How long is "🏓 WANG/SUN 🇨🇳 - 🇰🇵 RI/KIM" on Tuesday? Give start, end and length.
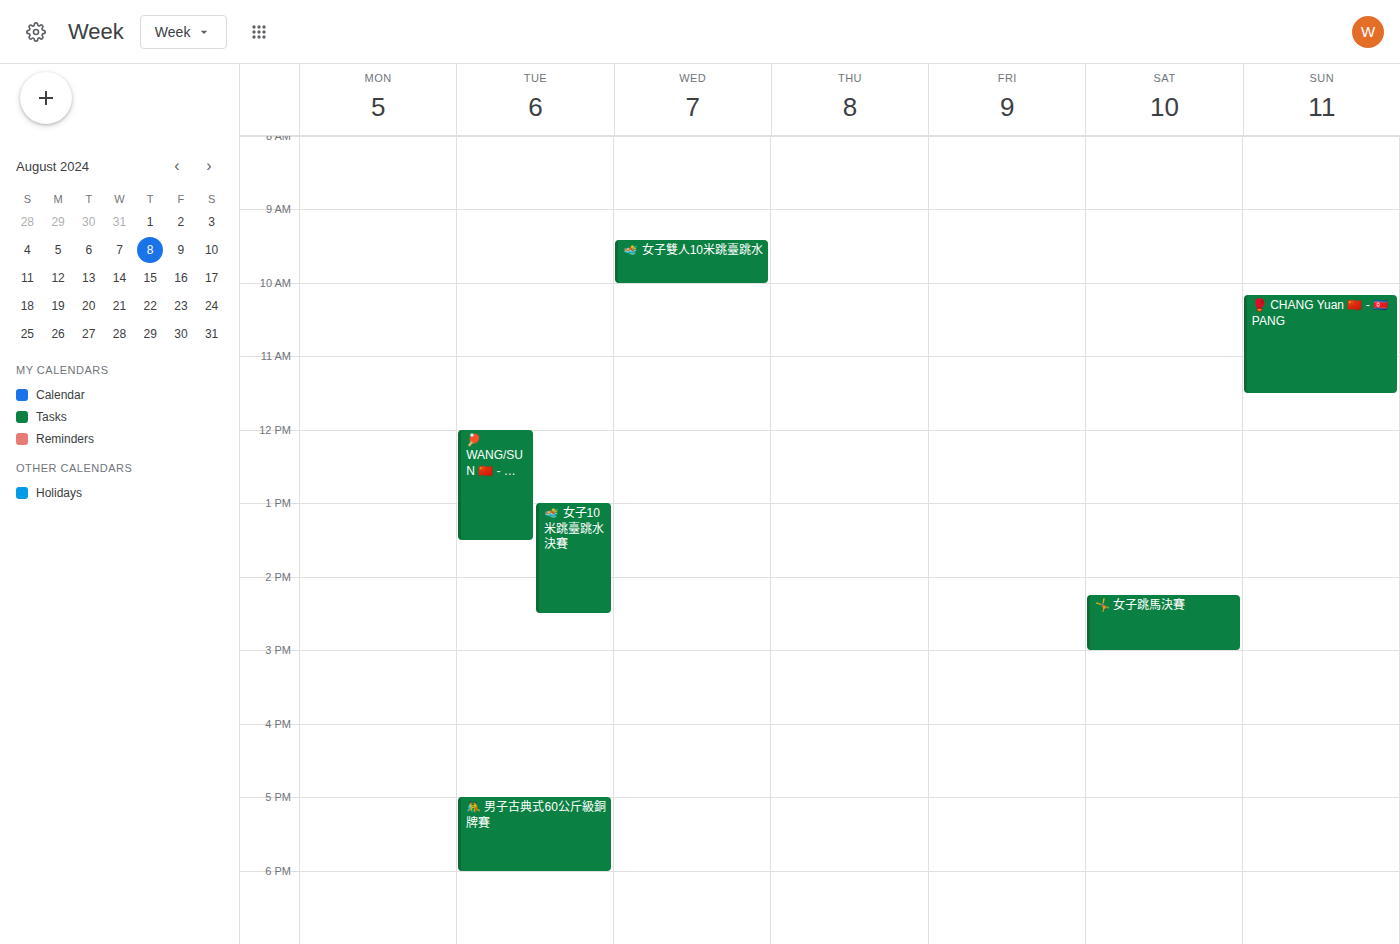
12:00 PM to 1:30 PM, 1 hour 30 minutes